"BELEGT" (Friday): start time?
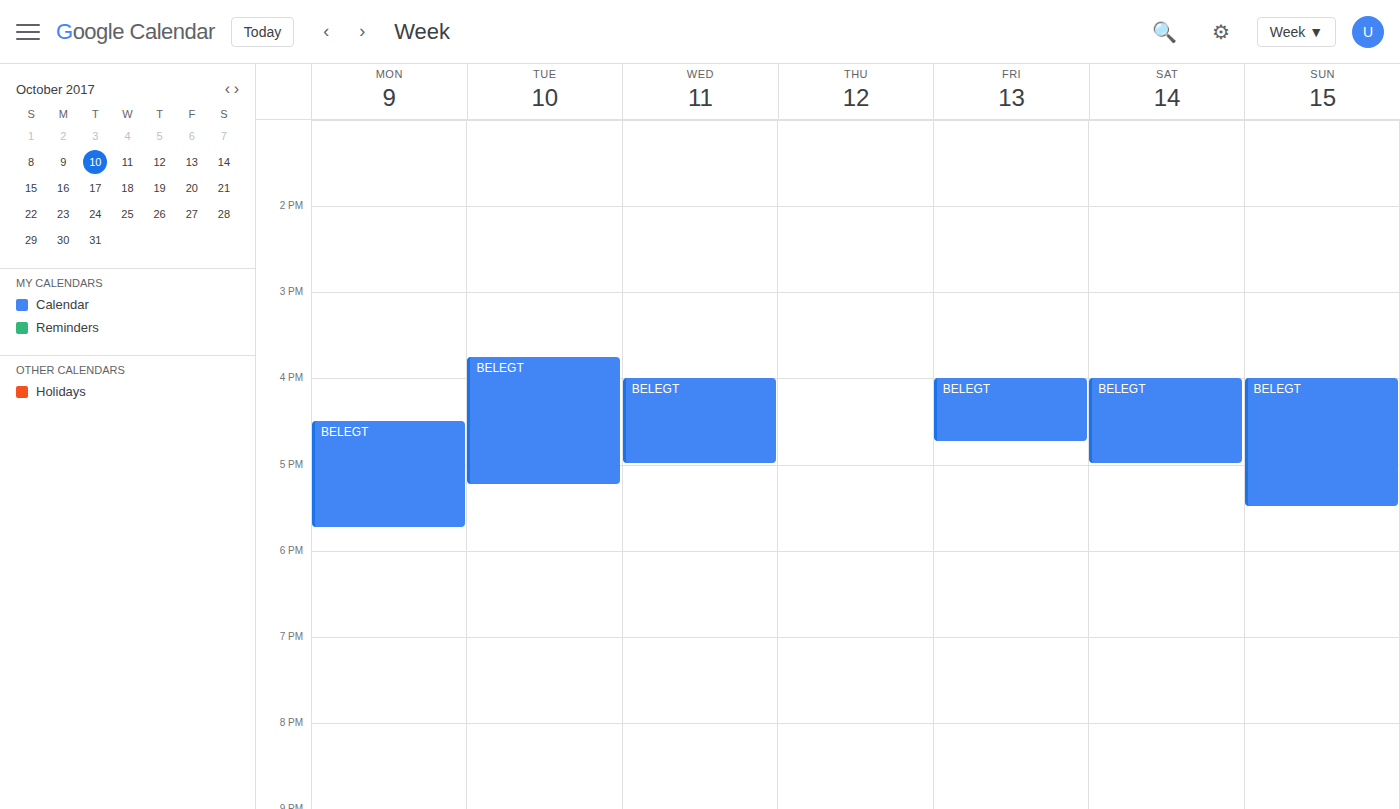
4:00 PM